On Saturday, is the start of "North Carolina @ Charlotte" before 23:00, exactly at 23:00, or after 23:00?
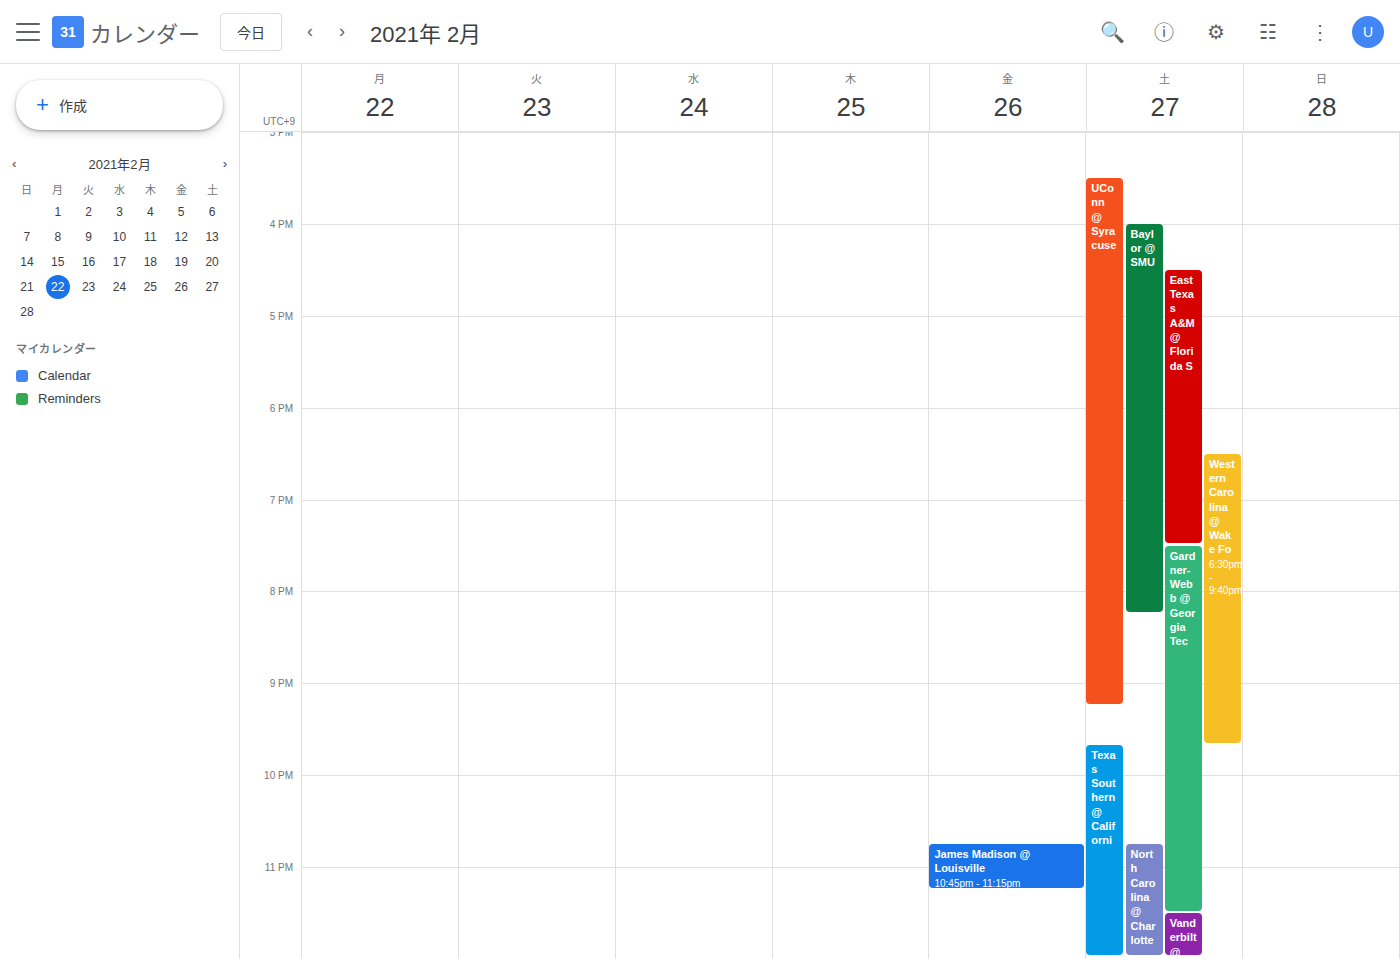
22:45 -- before 23:00, 15 minutes above the 23:00 line.